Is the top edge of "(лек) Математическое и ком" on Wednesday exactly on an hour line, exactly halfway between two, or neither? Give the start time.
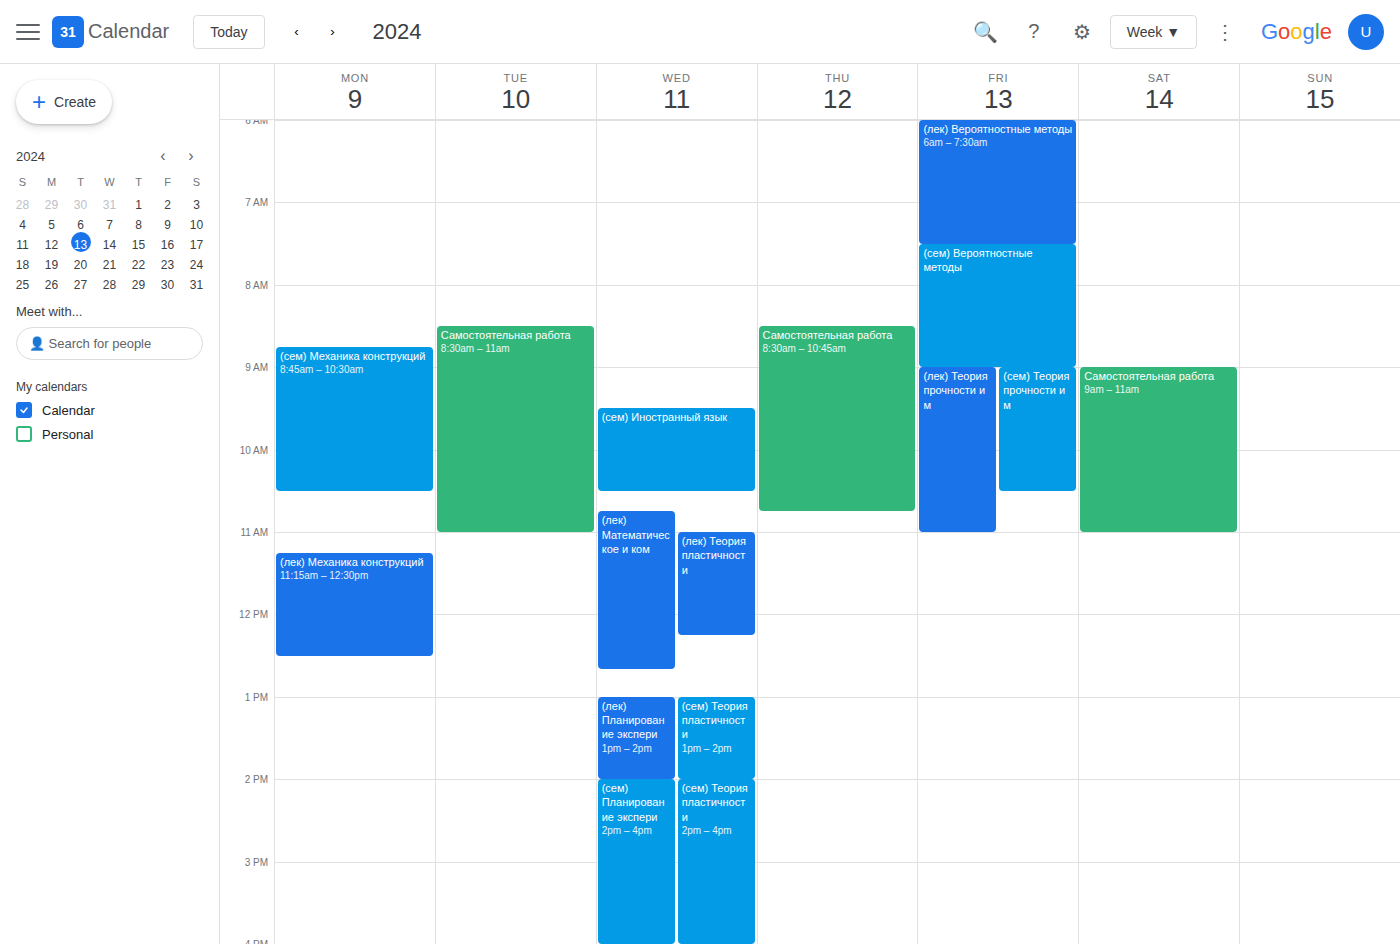
10:45 AM -- neither: three quarters of the way from the 10 AM line to the 11 AM line.